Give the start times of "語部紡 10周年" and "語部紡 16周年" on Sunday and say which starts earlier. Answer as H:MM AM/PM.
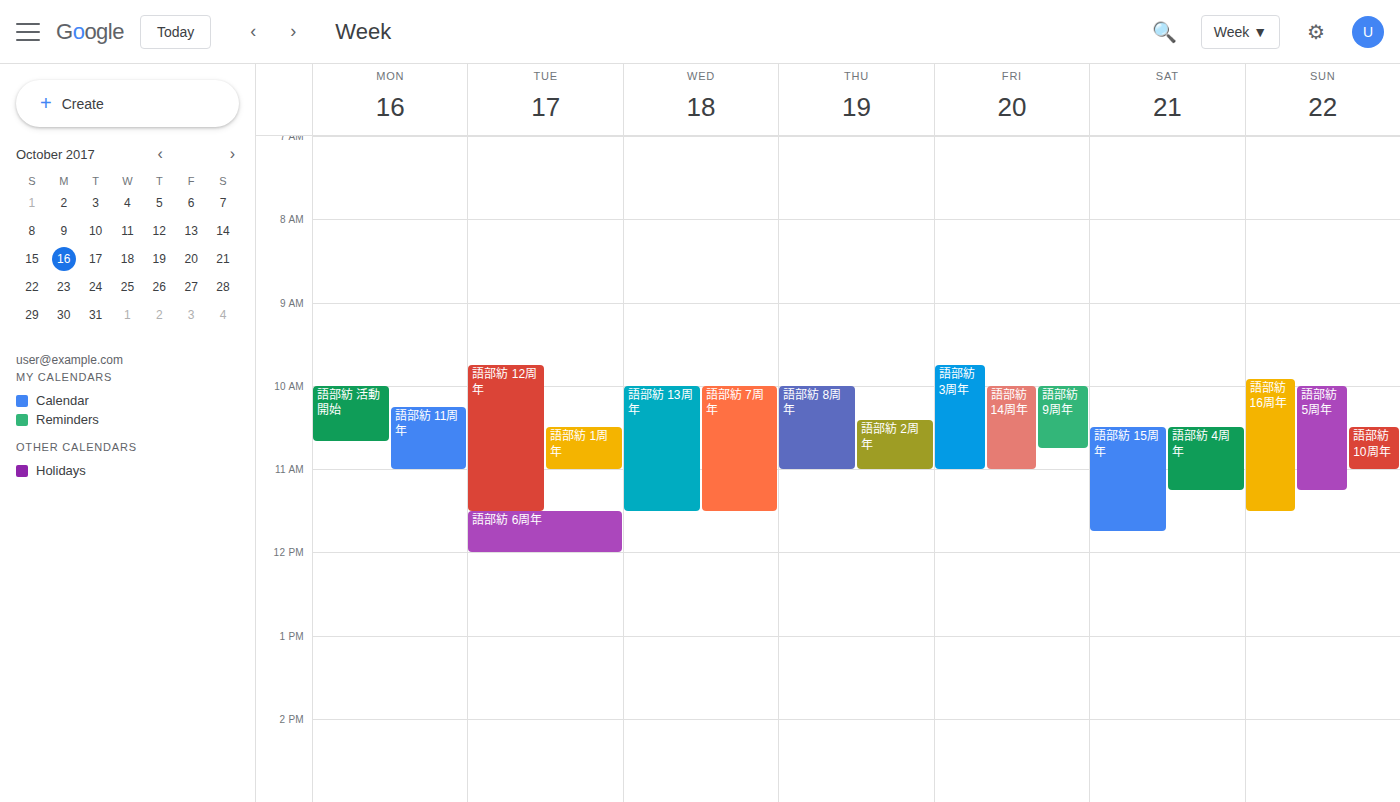
"語部紡 16周年" 9:55 AM; "語部紡 10周年" 10:30 AM.